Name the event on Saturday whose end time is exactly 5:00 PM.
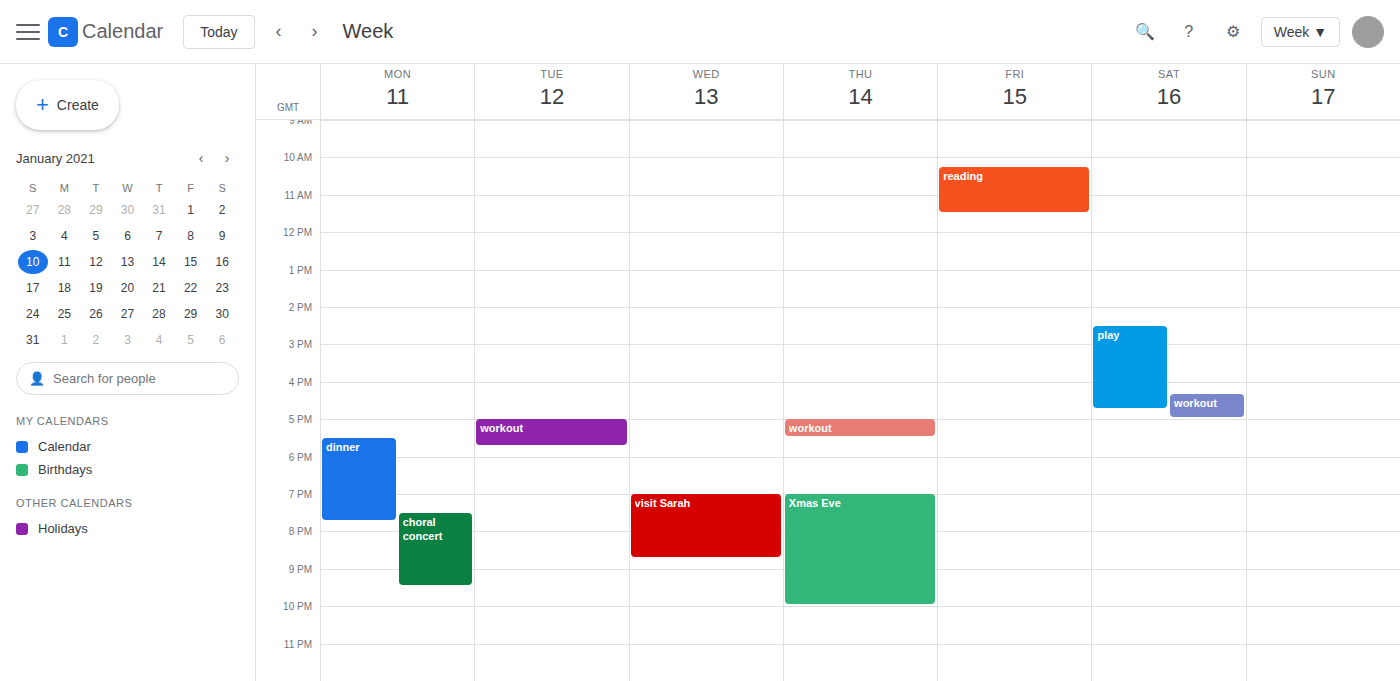
"workout"